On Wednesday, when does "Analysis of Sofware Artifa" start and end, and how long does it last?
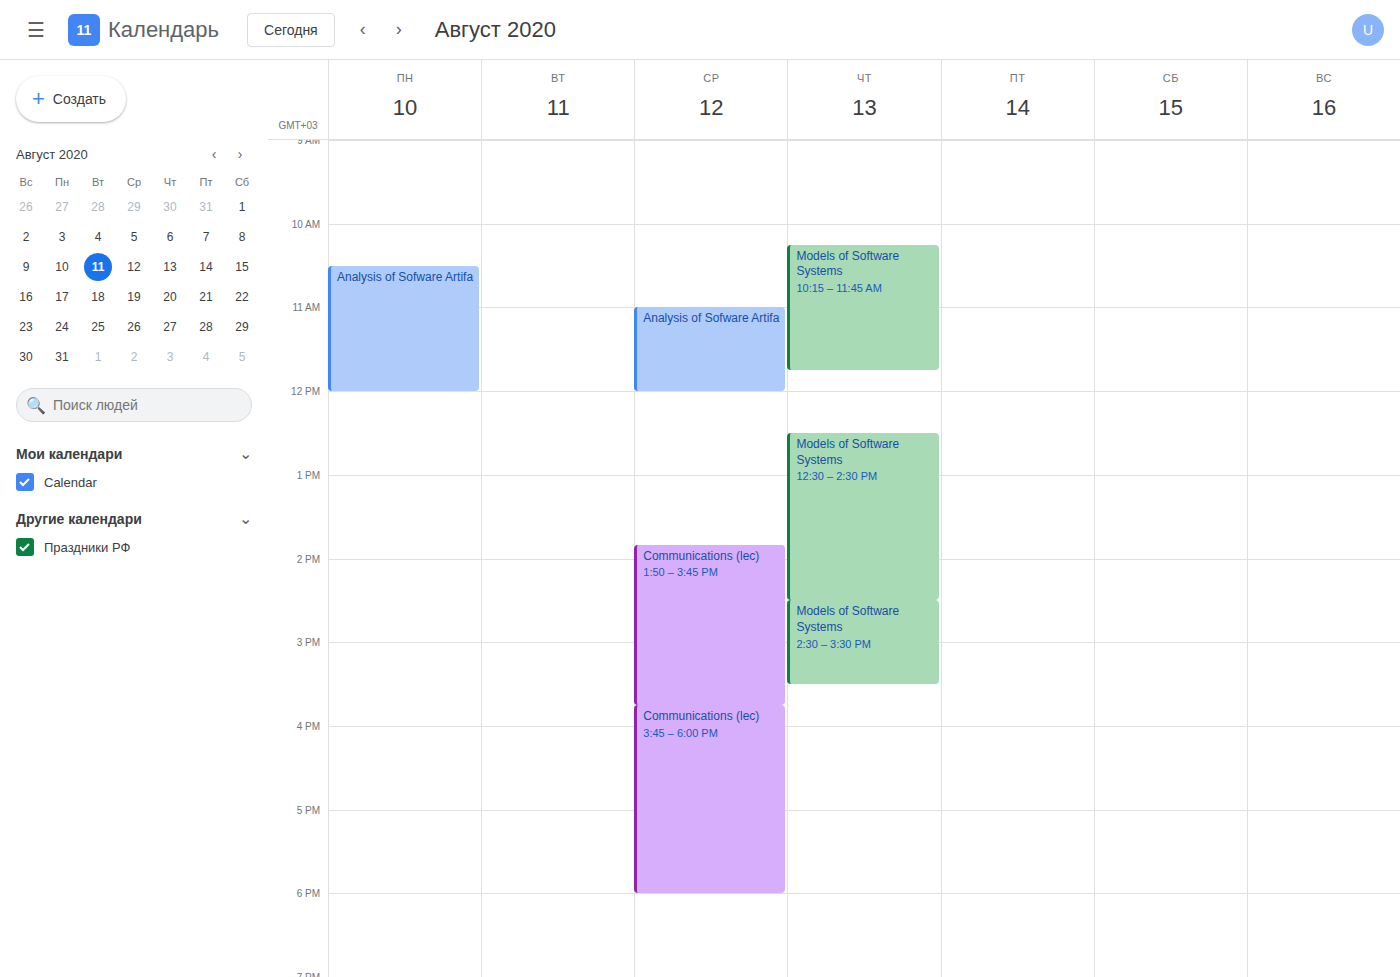
11:00 AM to 12:00 PM, 1 hour